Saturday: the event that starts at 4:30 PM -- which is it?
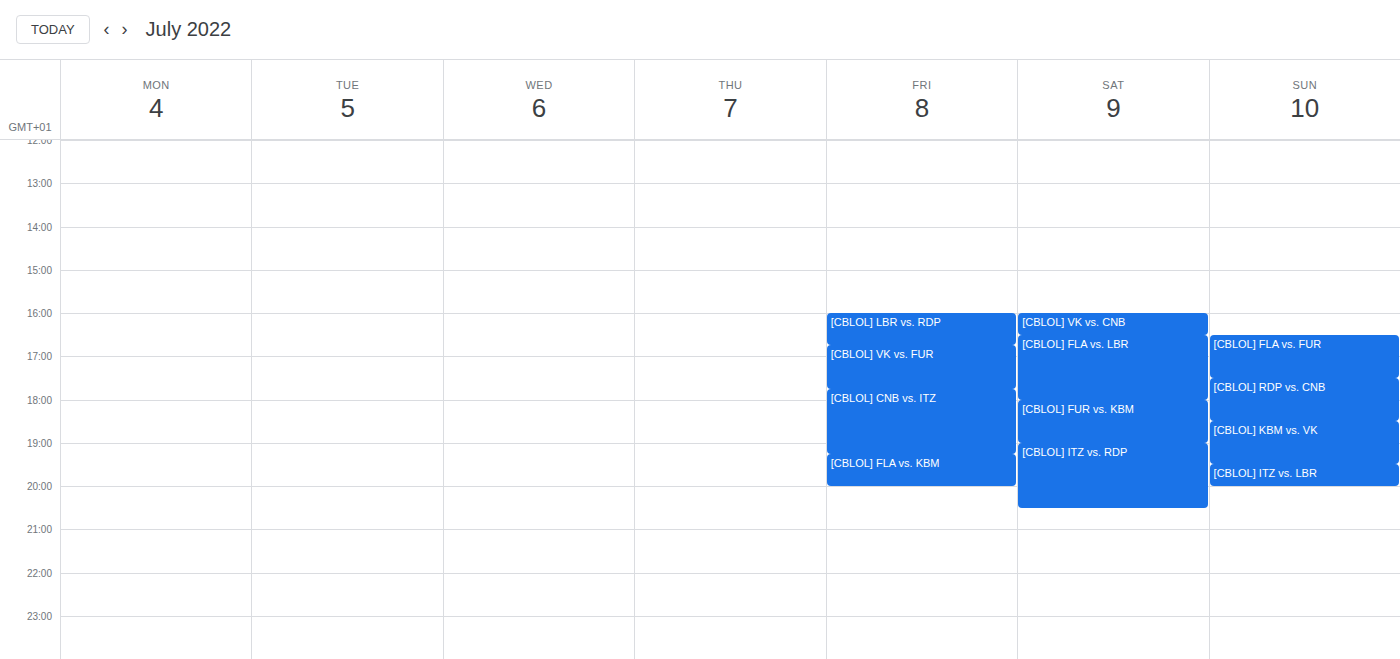
"[CBLOL] FLA vs. LBR"